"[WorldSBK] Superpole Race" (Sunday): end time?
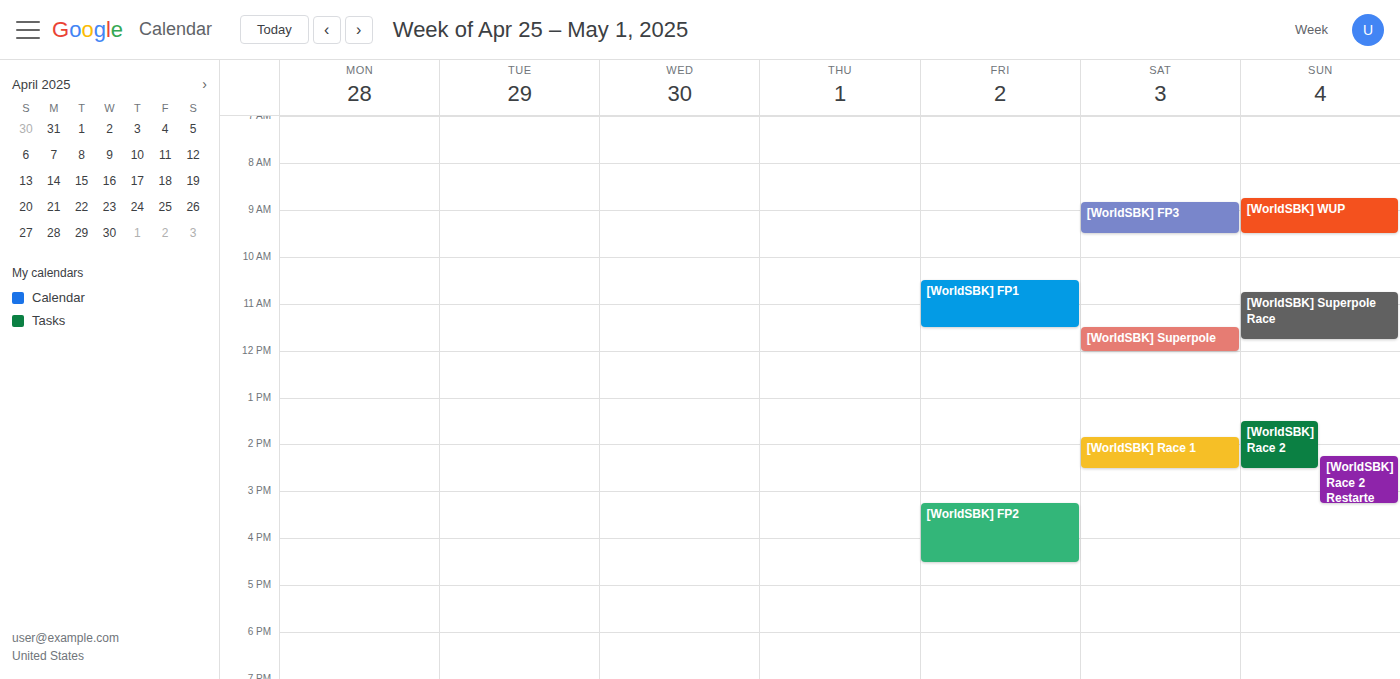
11:45 AM